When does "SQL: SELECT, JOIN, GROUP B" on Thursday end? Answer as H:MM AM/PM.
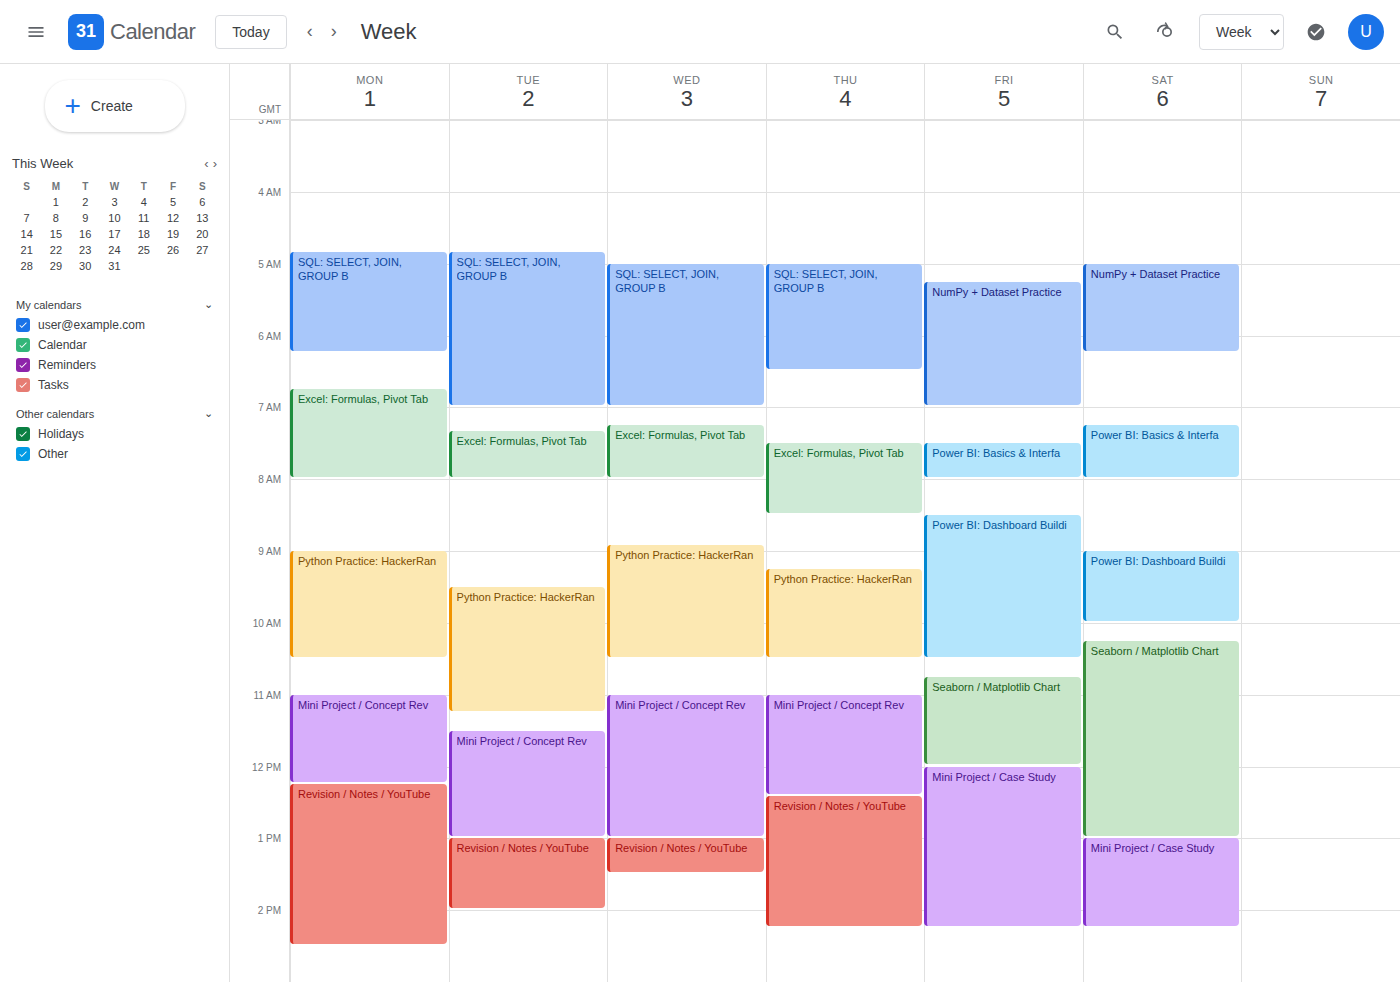
6:30 AM